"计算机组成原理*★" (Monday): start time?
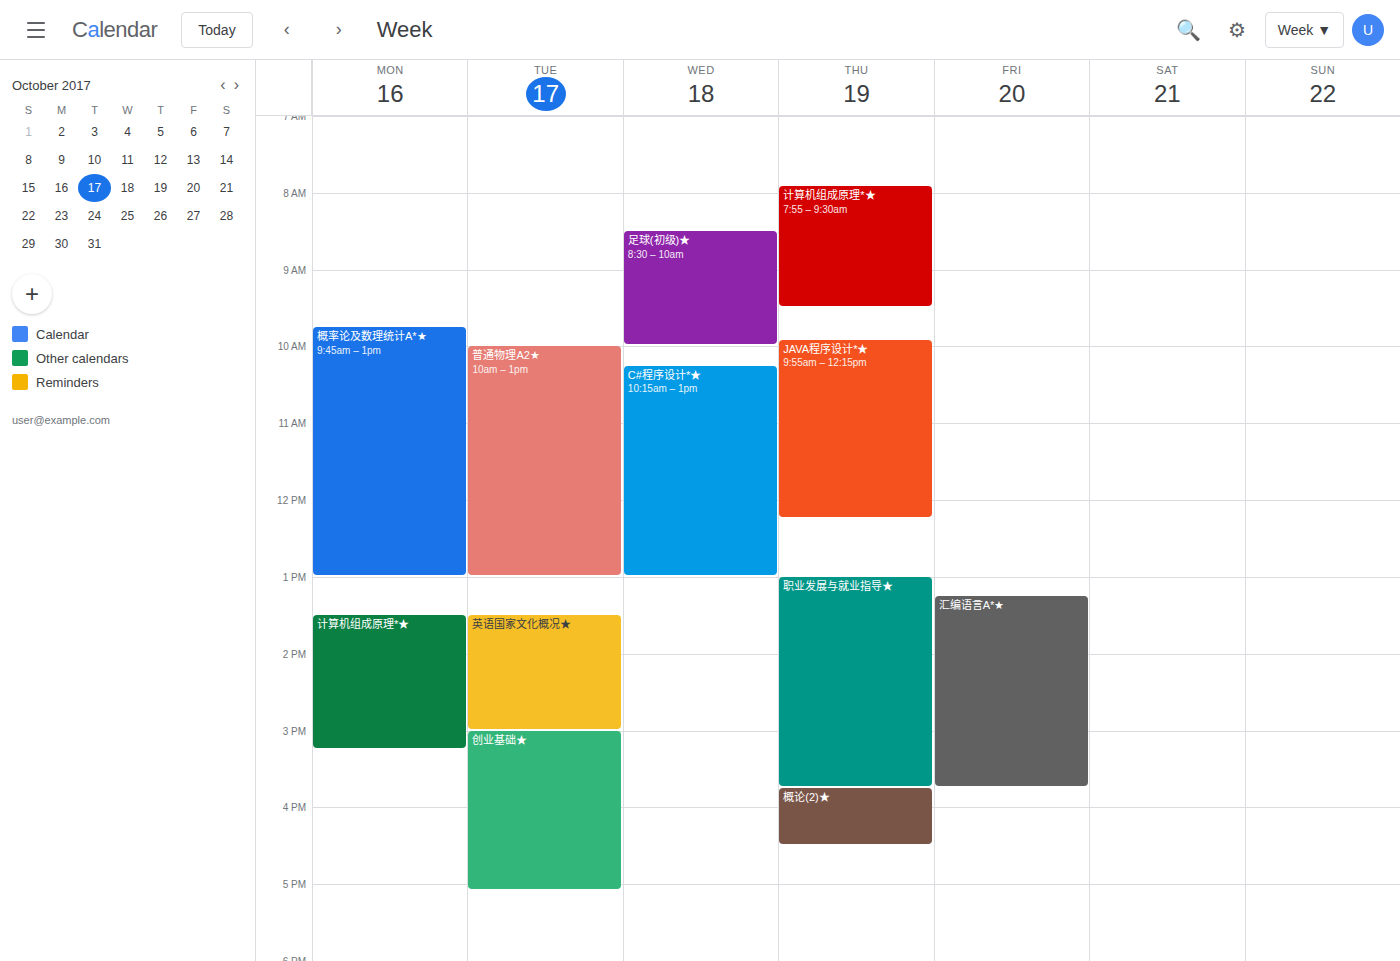
13:30